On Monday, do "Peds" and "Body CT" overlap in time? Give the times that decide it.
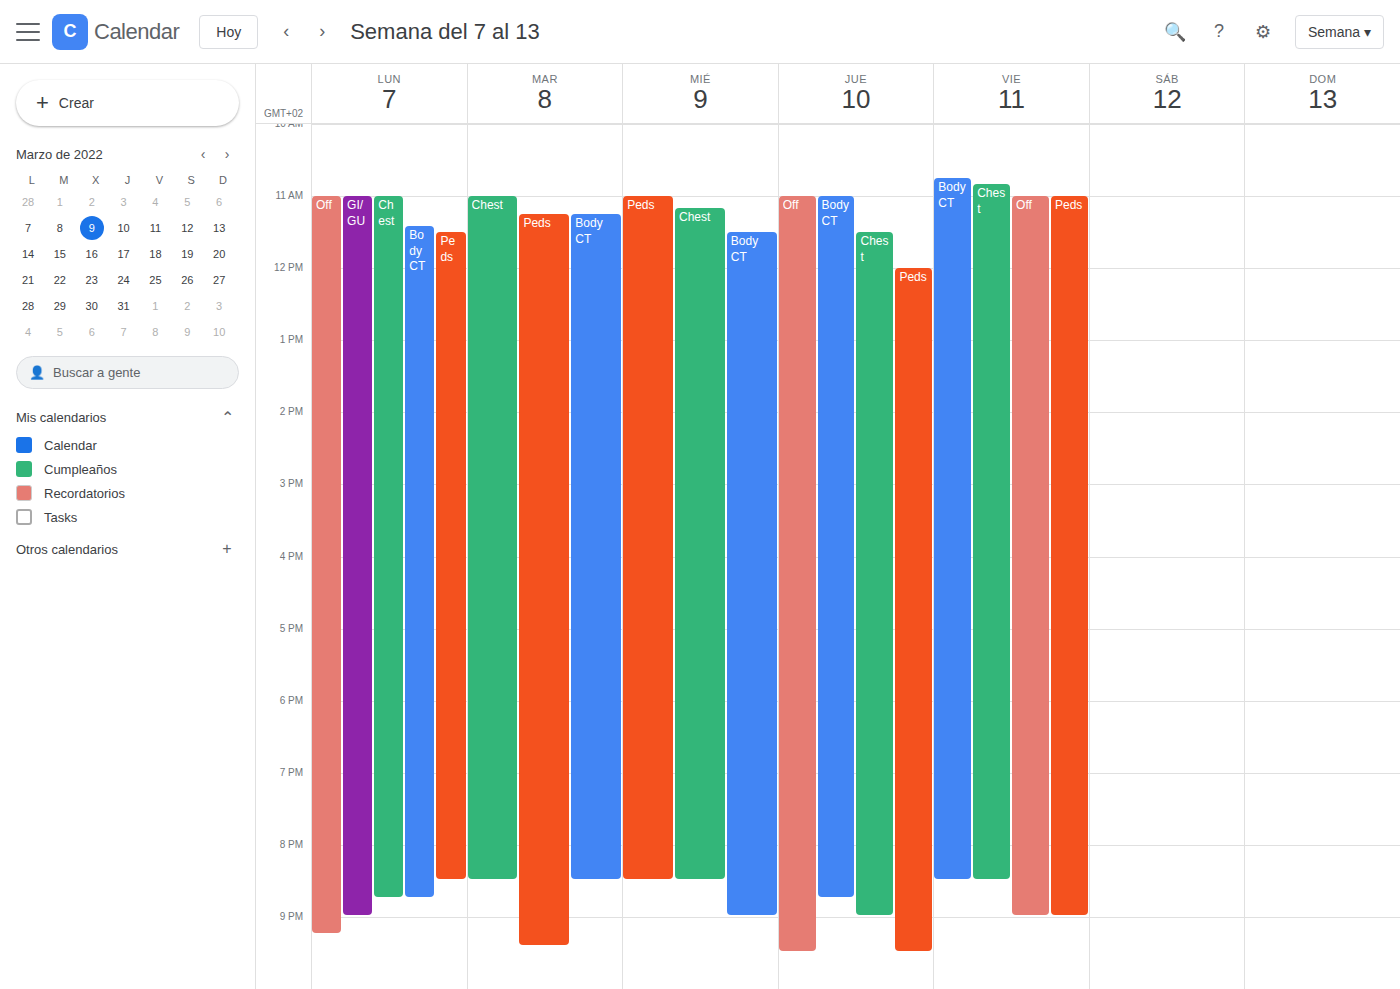
"Peds" runs 11:30 to 20:30, inside "Body CT" -- they overlap.